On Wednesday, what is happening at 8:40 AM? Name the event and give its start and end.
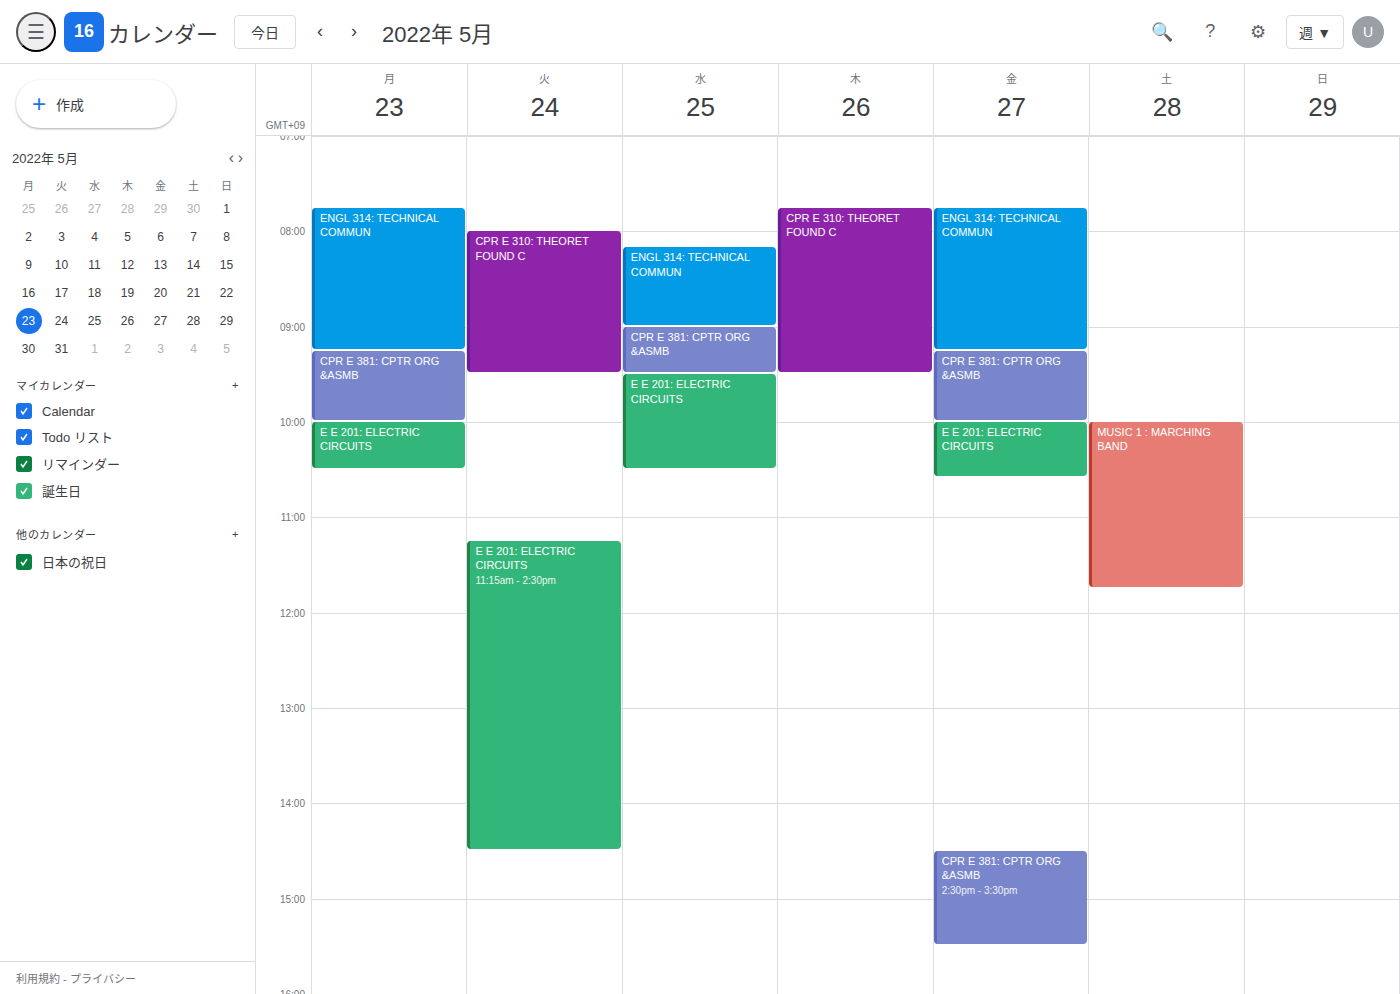
"ENGL 314: TECHNICAL COMMUN", 8:10 AM to 9:00 AM